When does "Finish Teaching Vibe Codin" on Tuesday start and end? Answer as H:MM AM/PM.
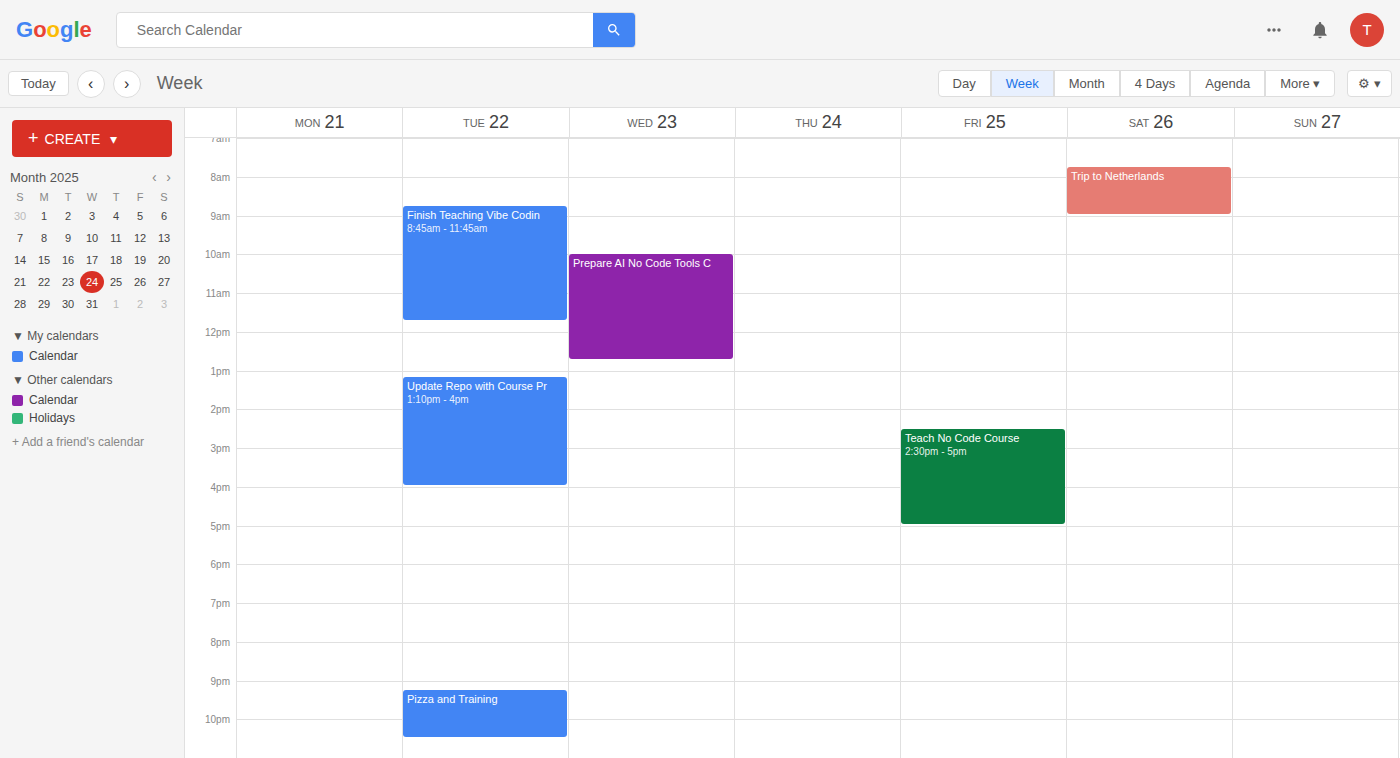
8:45 AM to 11:45 AM